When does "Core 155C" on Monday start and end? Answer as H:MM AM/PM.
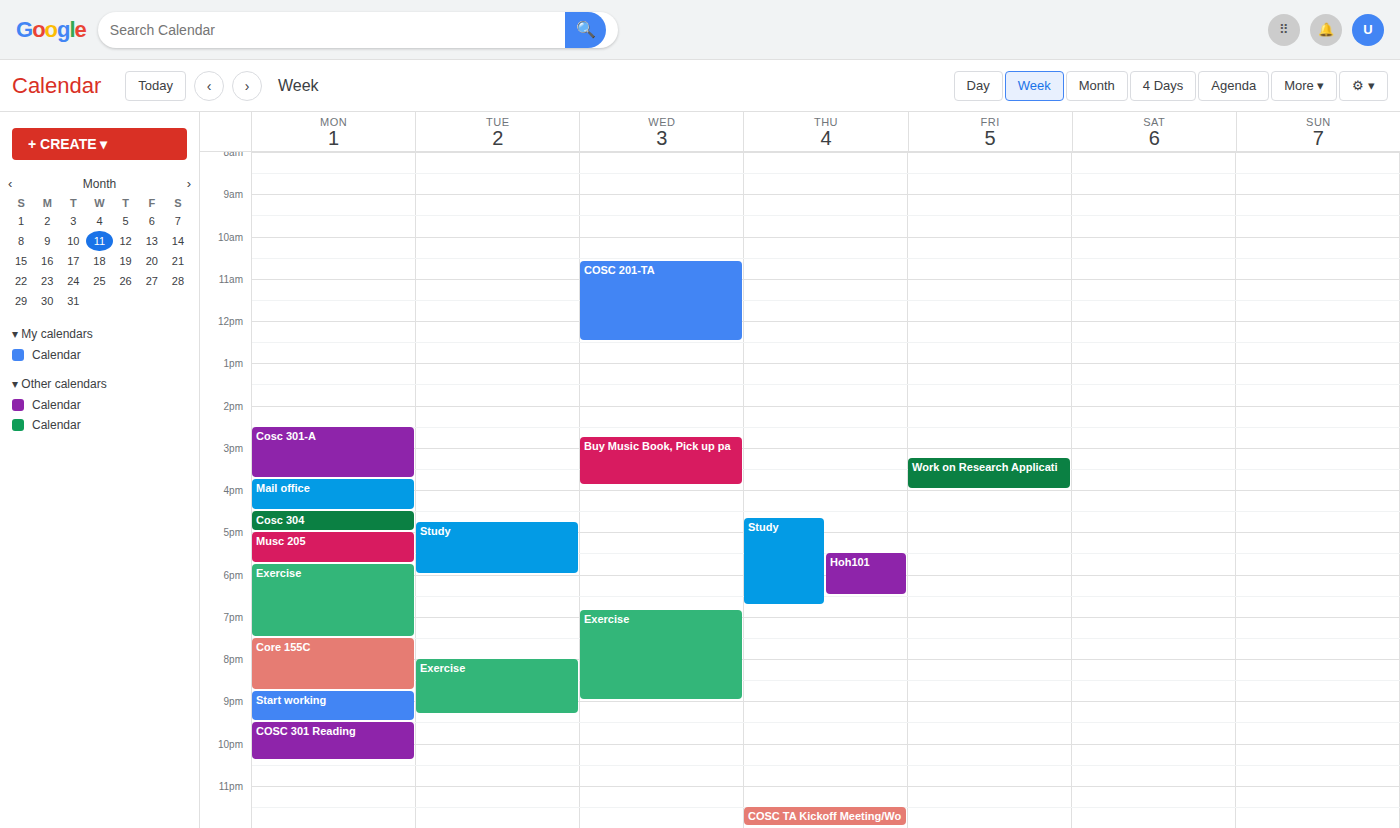
7:30 PM to 8:45 PM